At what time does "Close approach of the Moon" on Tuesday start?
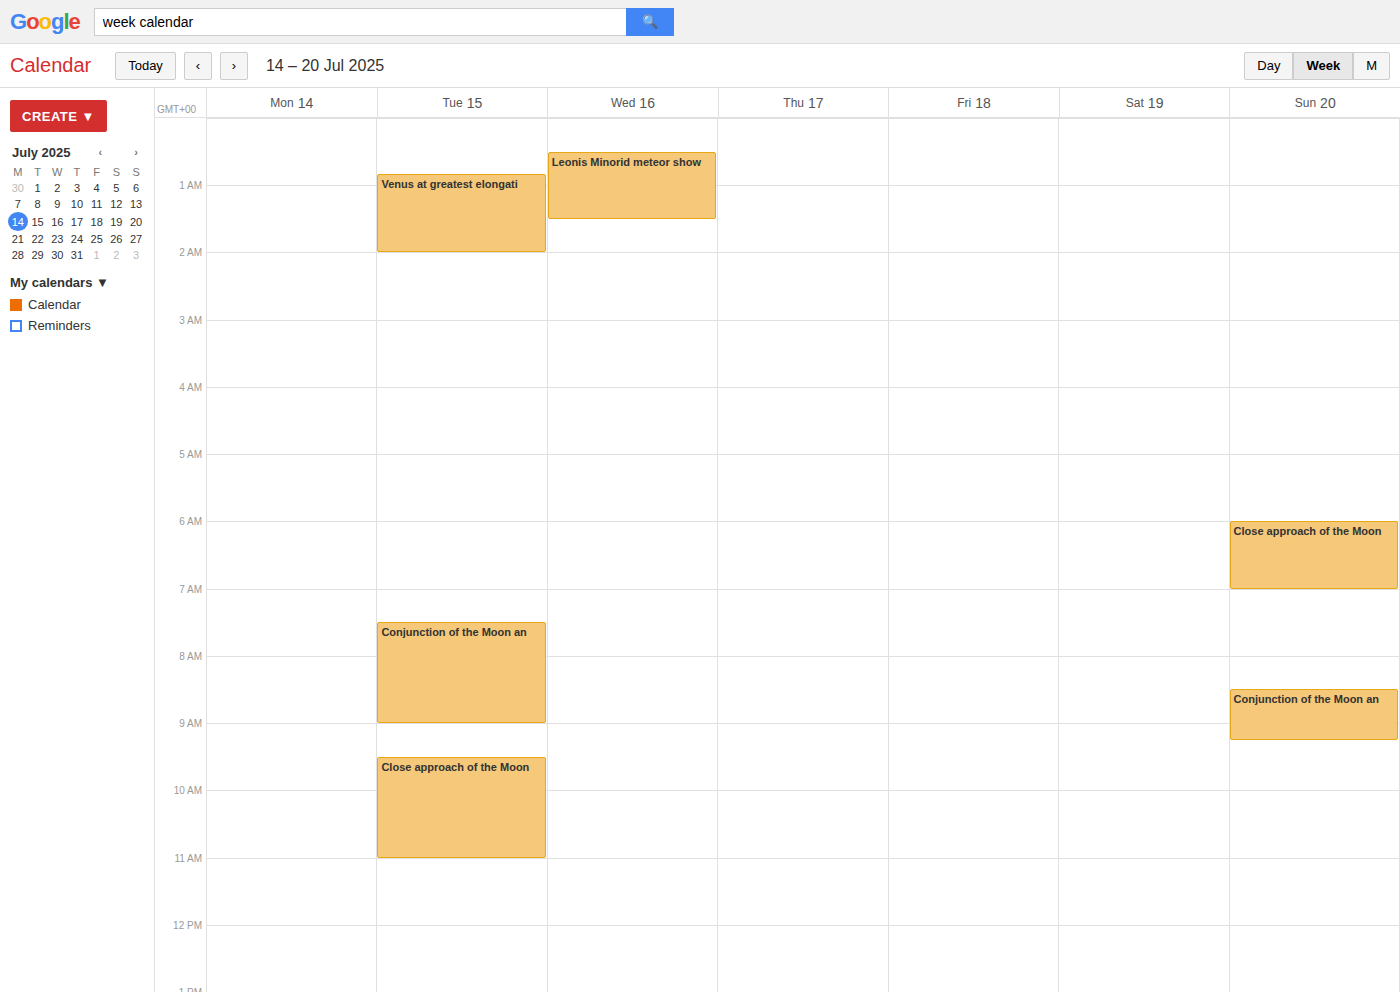
9:30 AM